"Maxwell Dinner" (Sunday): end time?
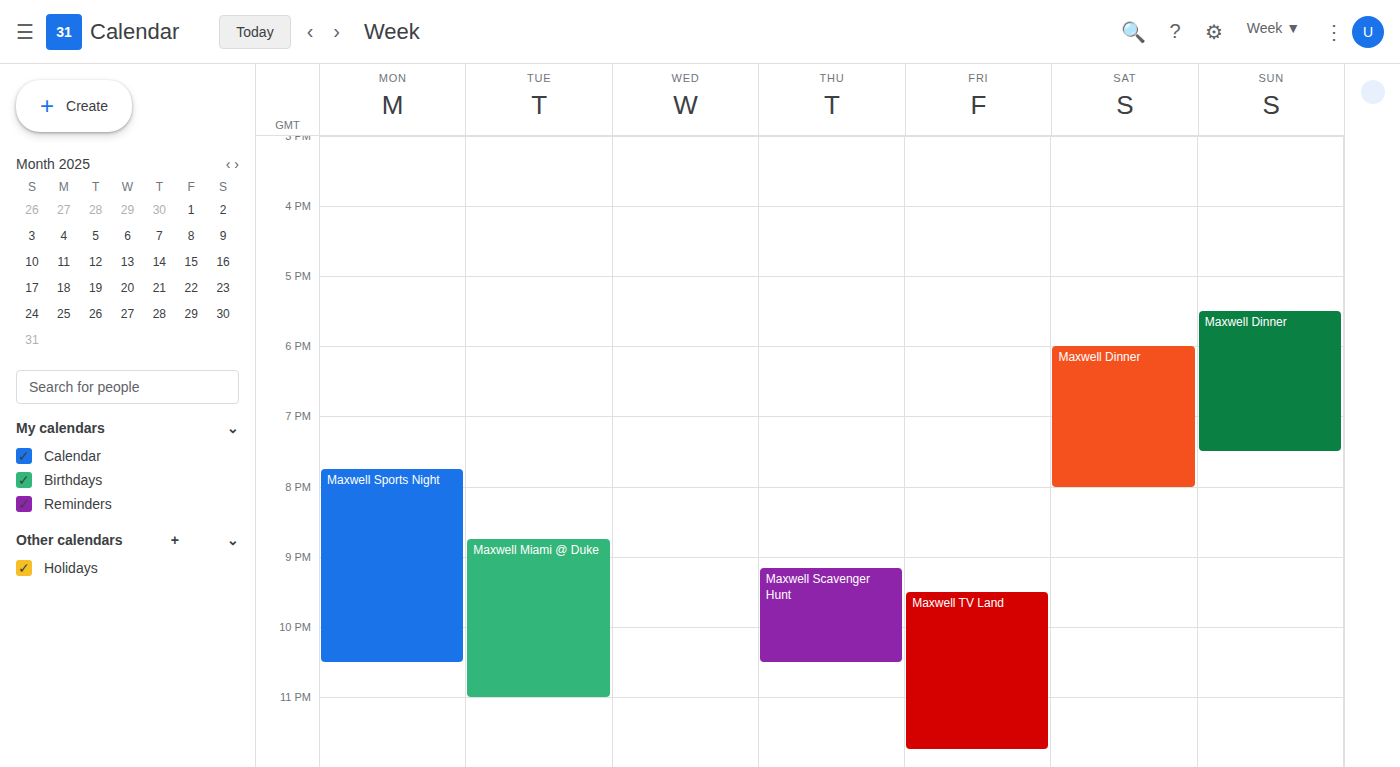
7:30 PM